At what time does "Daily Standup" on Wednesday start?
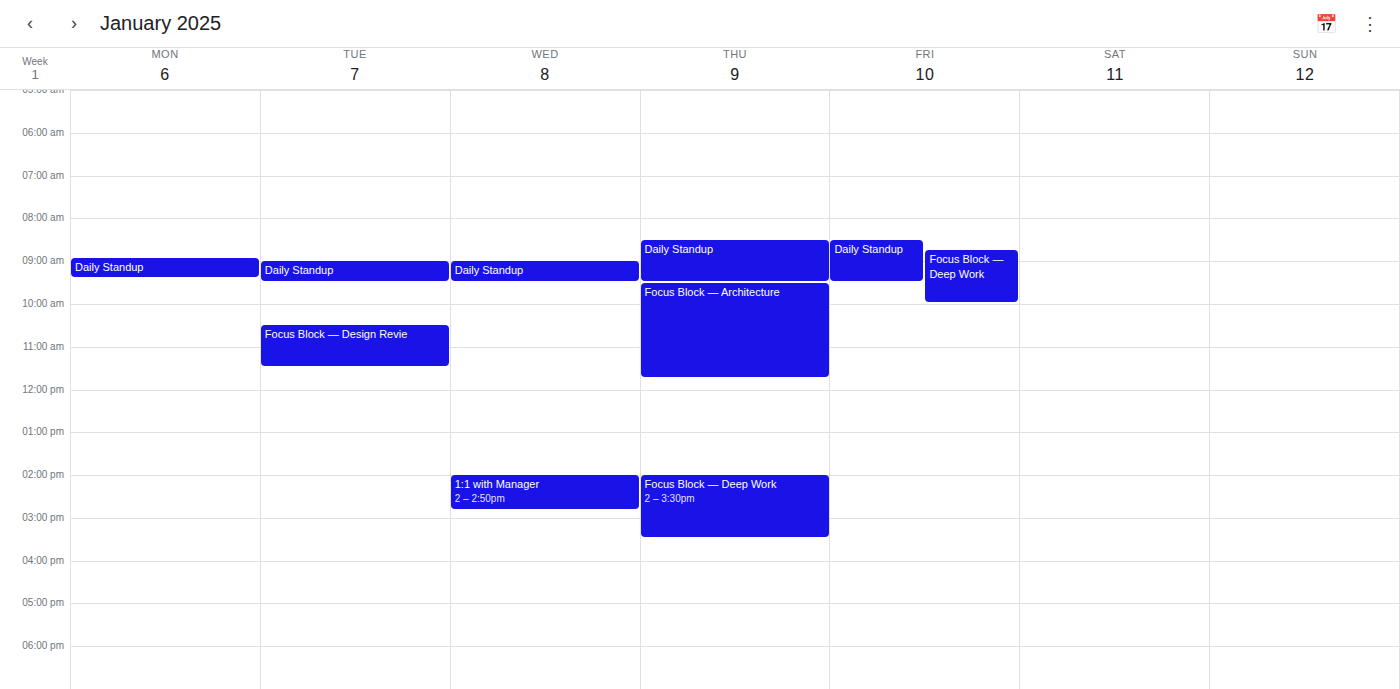
9:00 AM